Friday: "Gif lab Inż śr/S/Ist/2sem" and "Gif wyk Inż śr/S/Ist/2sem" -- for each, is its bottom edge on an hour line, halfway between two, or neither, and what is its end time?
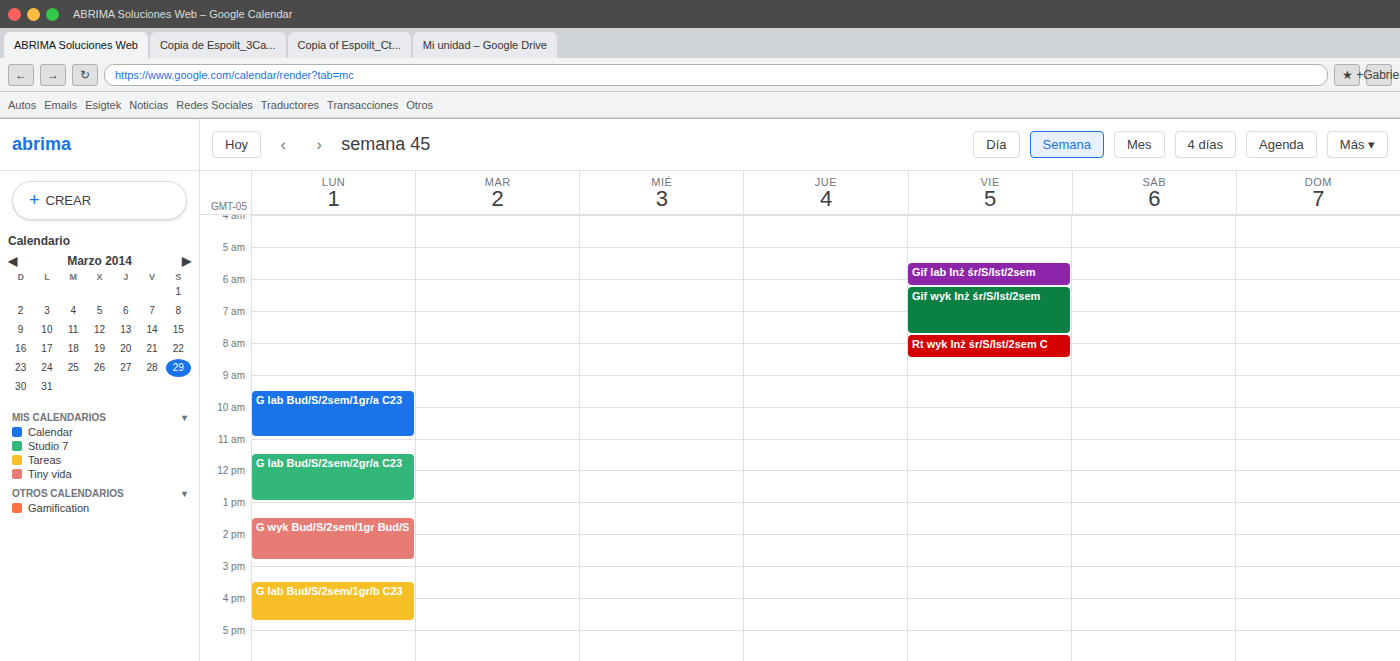
"Gif lab Inż śr/S/Ist/2sem": 6:15 AM, neither: a quarter of the way from the 6 AM line to the 7 AM line. "Gif wyk Inż śr/S/Ist/2sem": 7:45 AM, neither: three quarters of the way from the 7 AM line to the 8 AM line.